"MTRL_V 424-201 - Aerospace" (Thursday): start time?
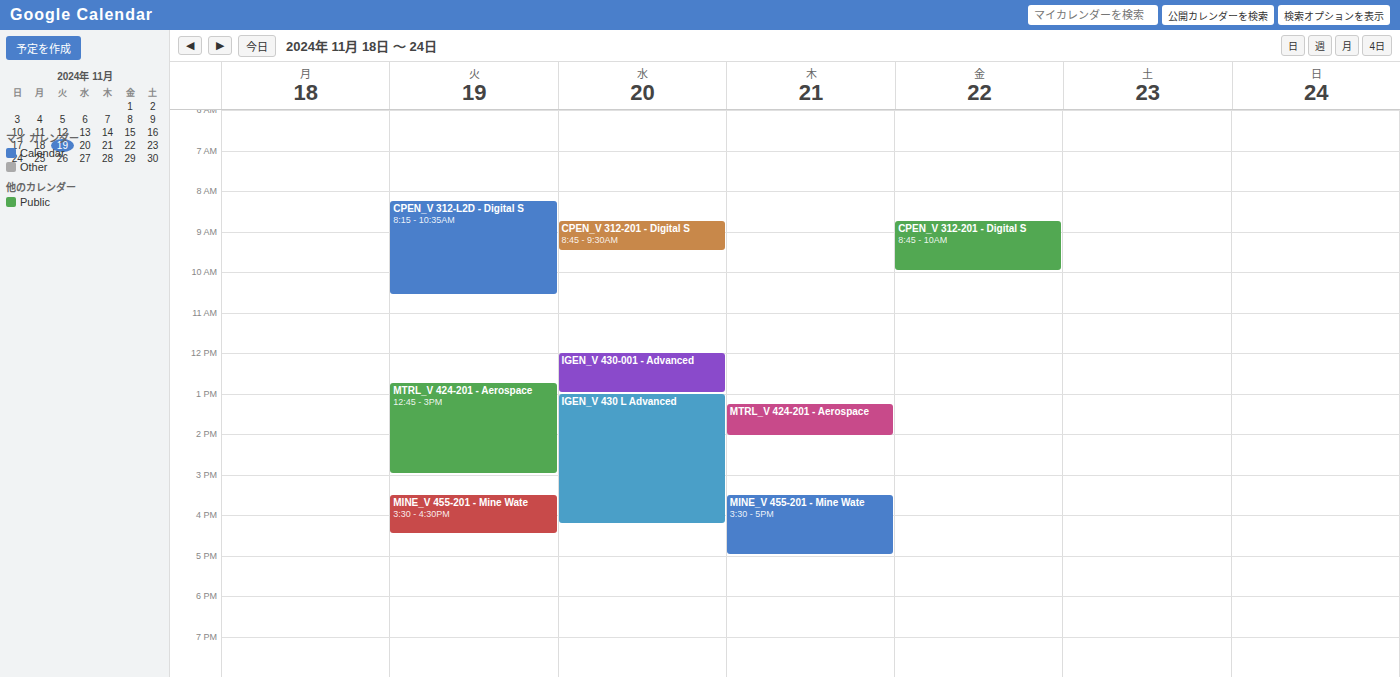
1:15 PM